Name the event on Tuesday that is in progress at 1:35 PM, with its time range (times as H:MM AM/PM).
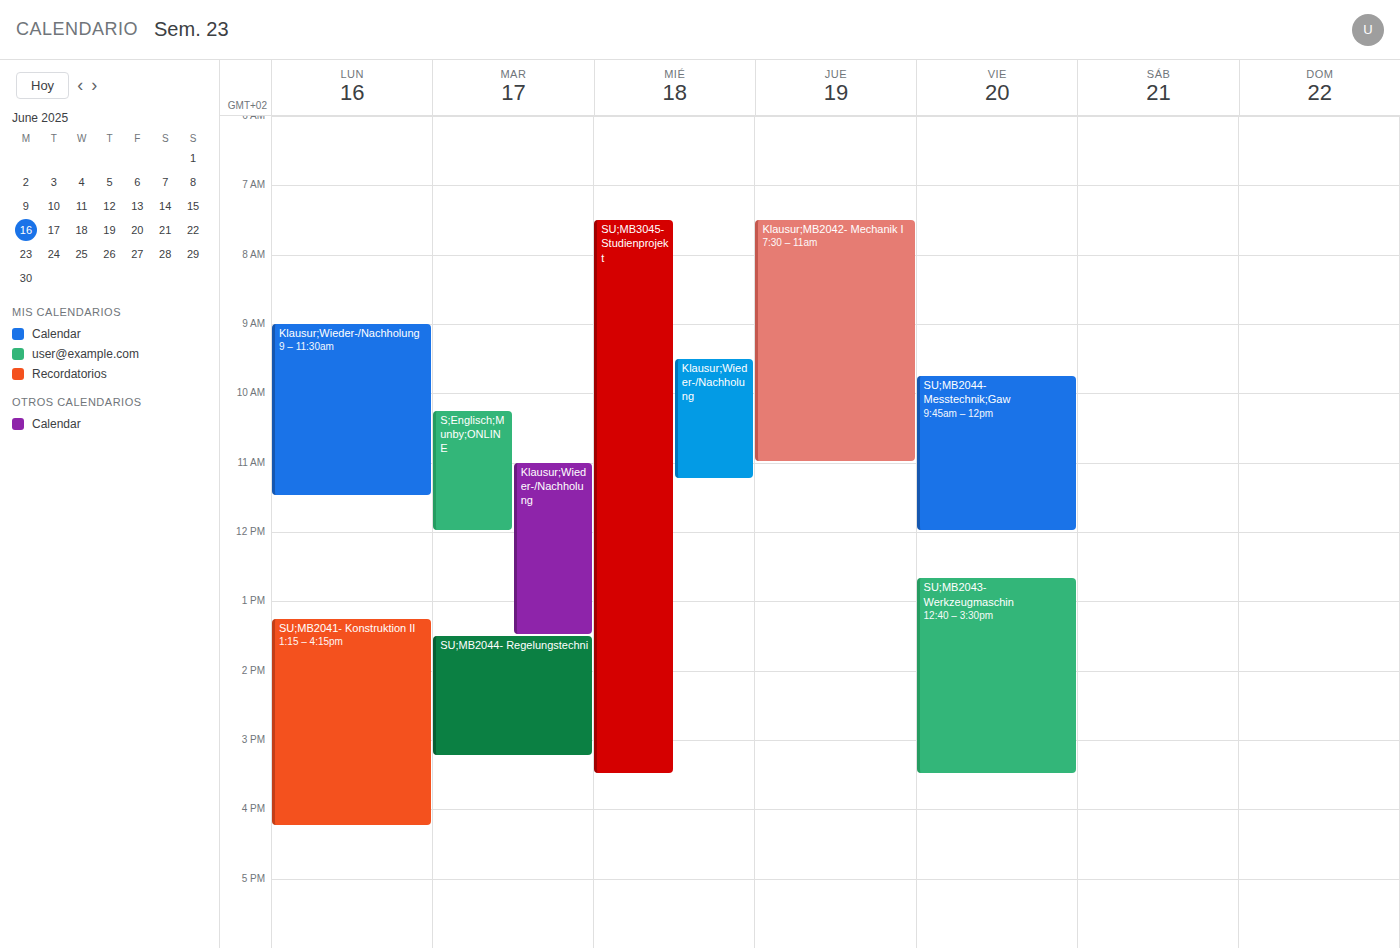
"SU;MB2044- Regelungstechni", 1:30 PM to 3:15 PM